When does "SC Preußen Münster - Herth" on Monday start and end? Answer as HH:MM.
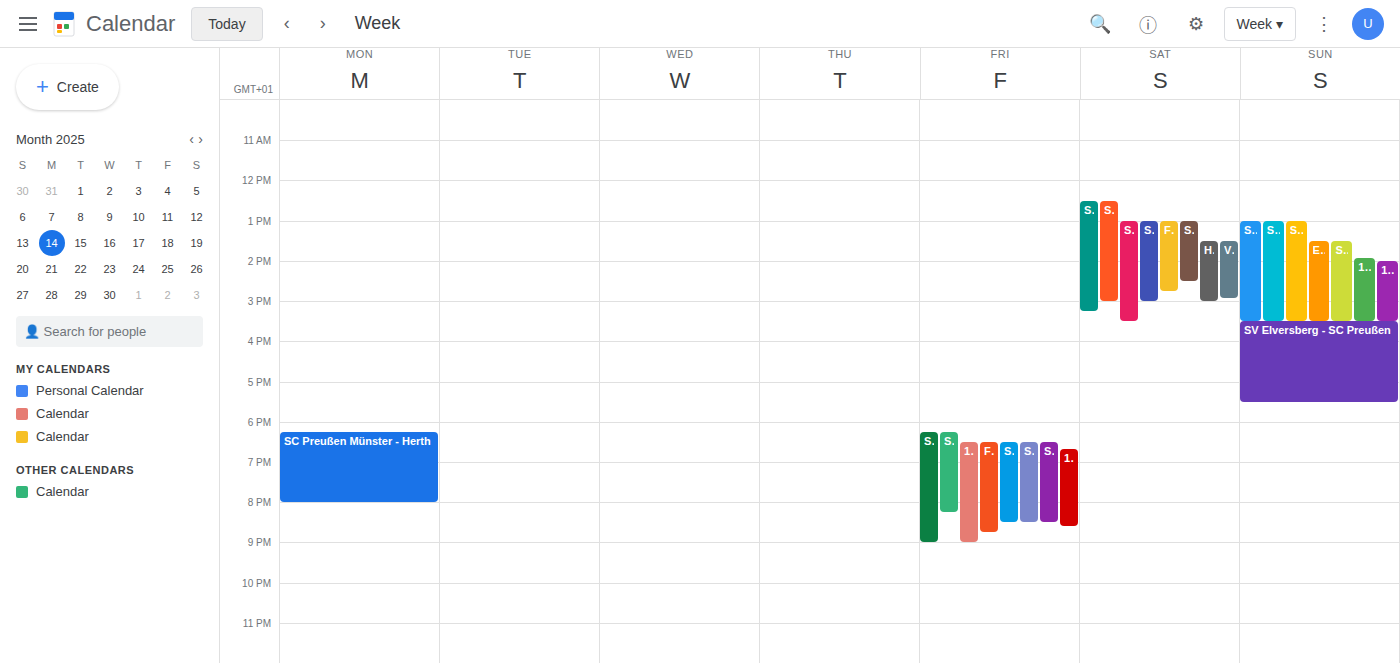
18:15 to 20:00